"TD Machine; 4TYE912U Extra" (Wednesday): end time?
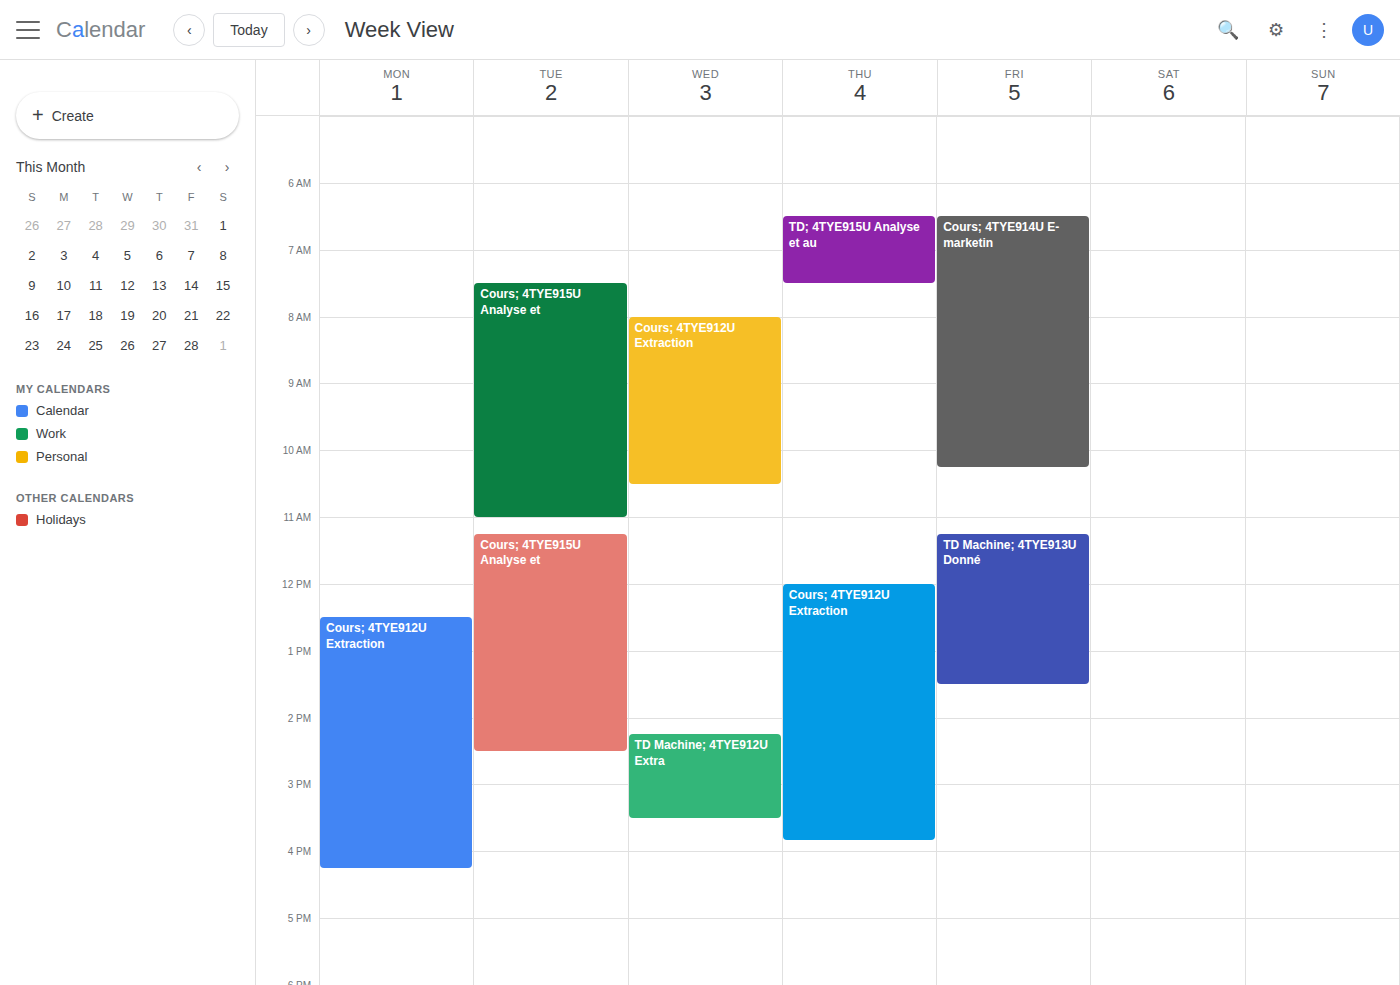
15:30